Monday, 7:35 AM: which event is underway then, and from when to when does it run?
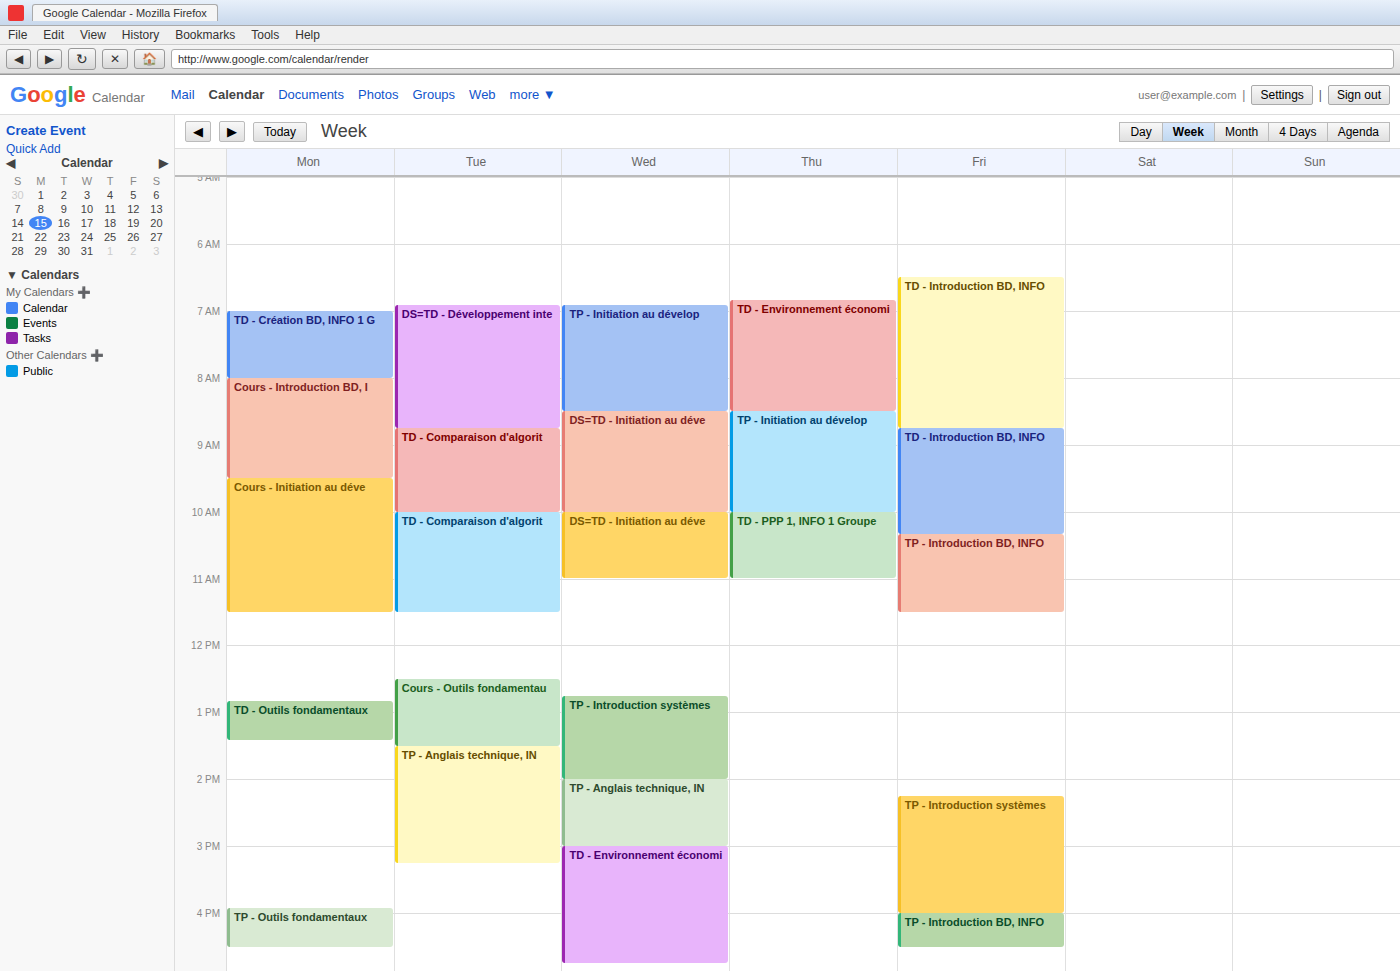
"TD - Création BD, INFO 1 G", 7:00 AM to 8:00 AM